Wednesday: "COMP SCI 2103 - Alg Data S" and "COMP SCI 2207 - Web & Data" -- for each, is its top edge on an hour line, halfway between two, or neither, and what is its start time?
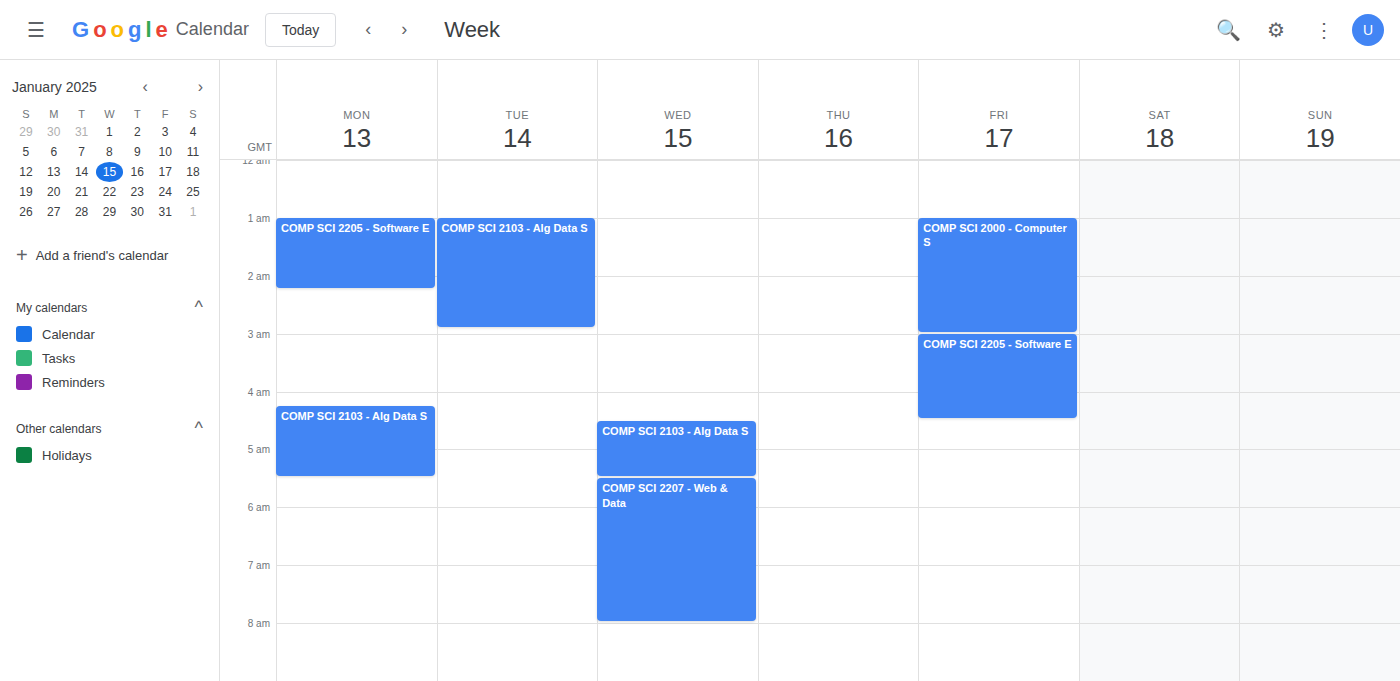
"COMP SCI 2103 - Alg Data S": 4:30 AM, halfway between the 4 AM and 5 AM lines. "COMP SCI 2207 - Web & Data": 5:30 AM, halfway between the 5 AM and 6 AM lines.